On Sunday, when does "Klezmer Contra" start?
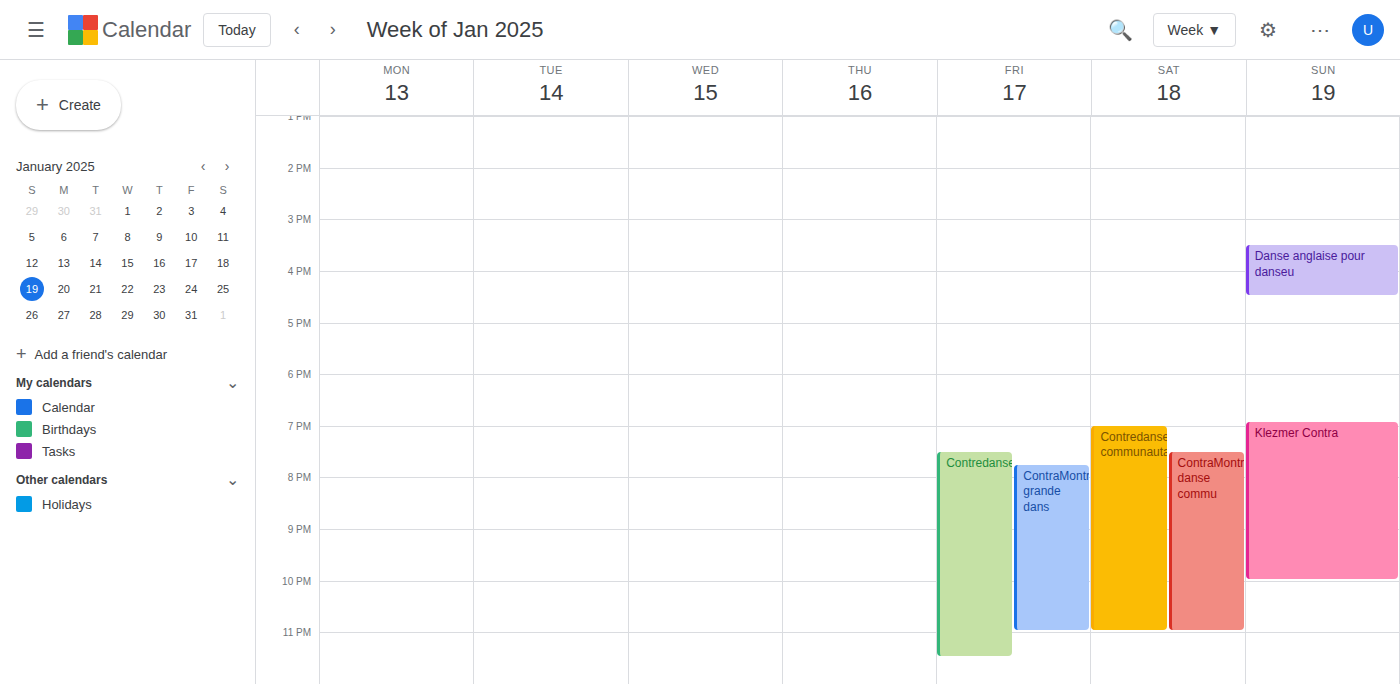
6:55 PM